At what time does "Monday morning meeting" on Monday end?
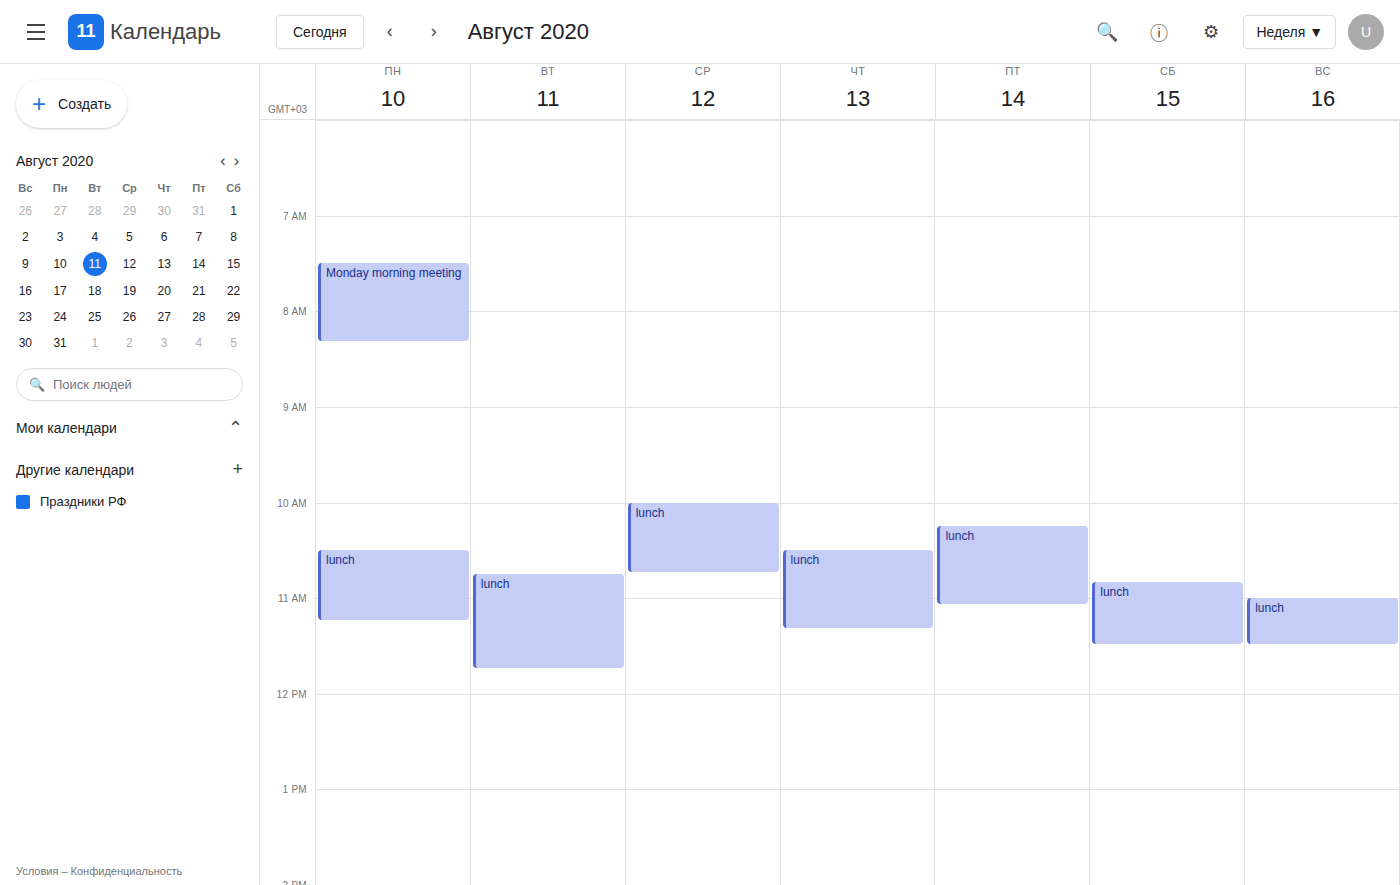
08:20